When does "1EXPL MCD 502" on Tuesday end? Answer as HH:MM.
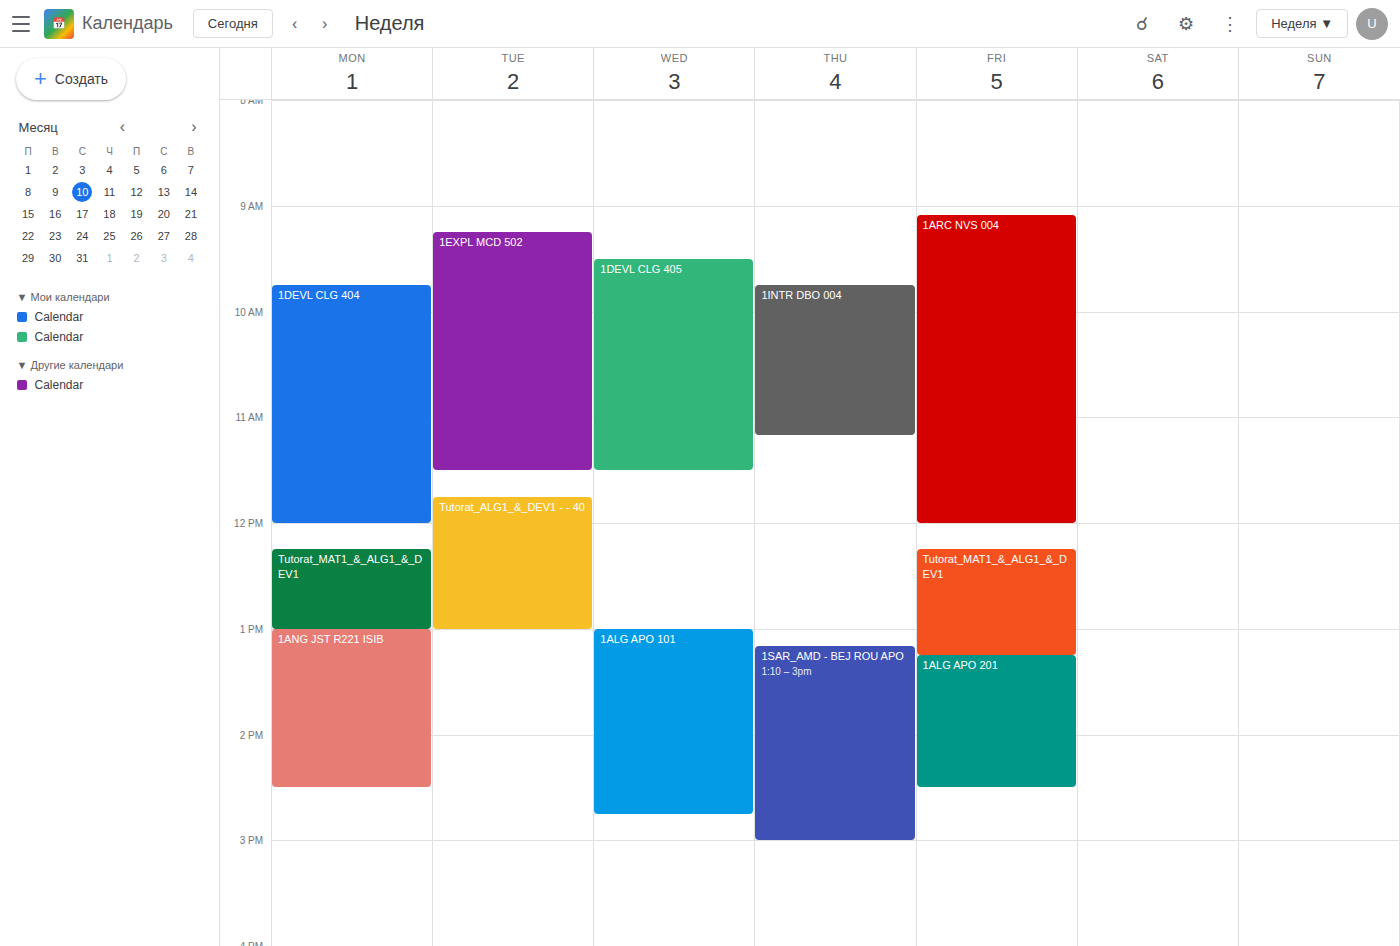
11:30